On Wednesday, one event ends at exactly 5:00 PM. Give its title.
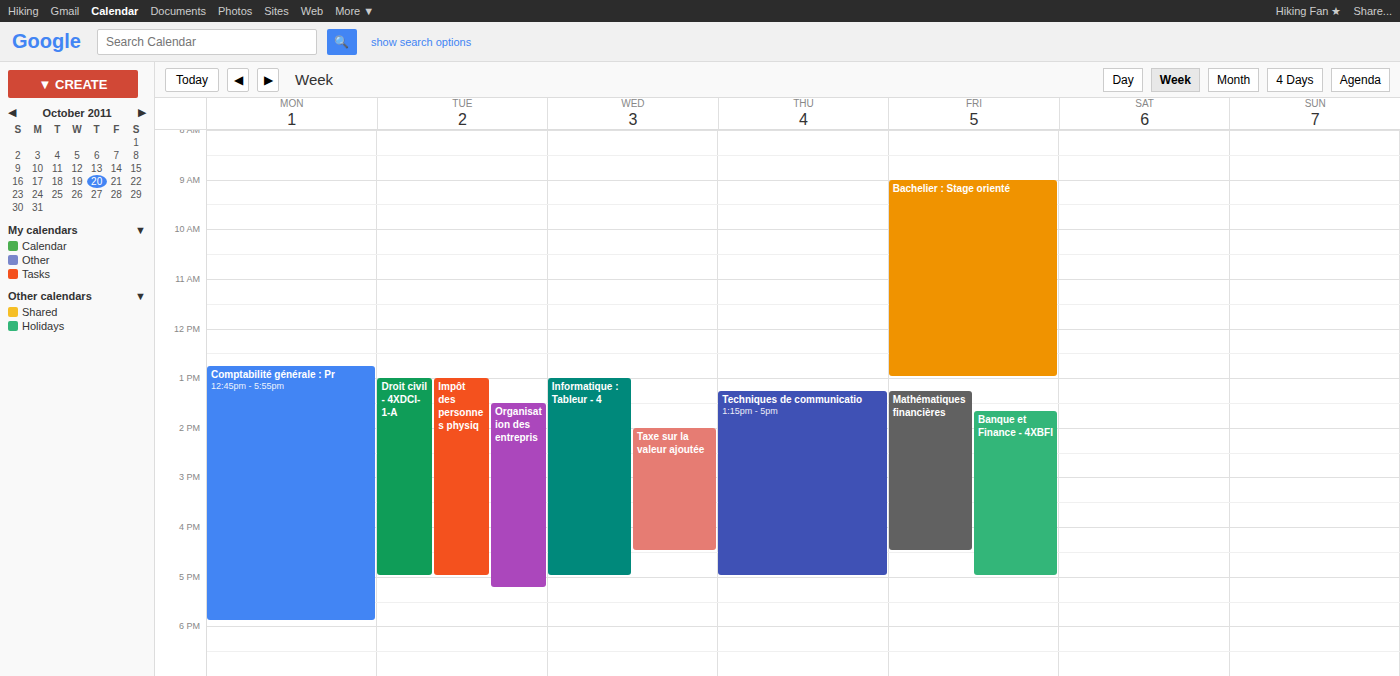
"Informatique : Tableur - 4"